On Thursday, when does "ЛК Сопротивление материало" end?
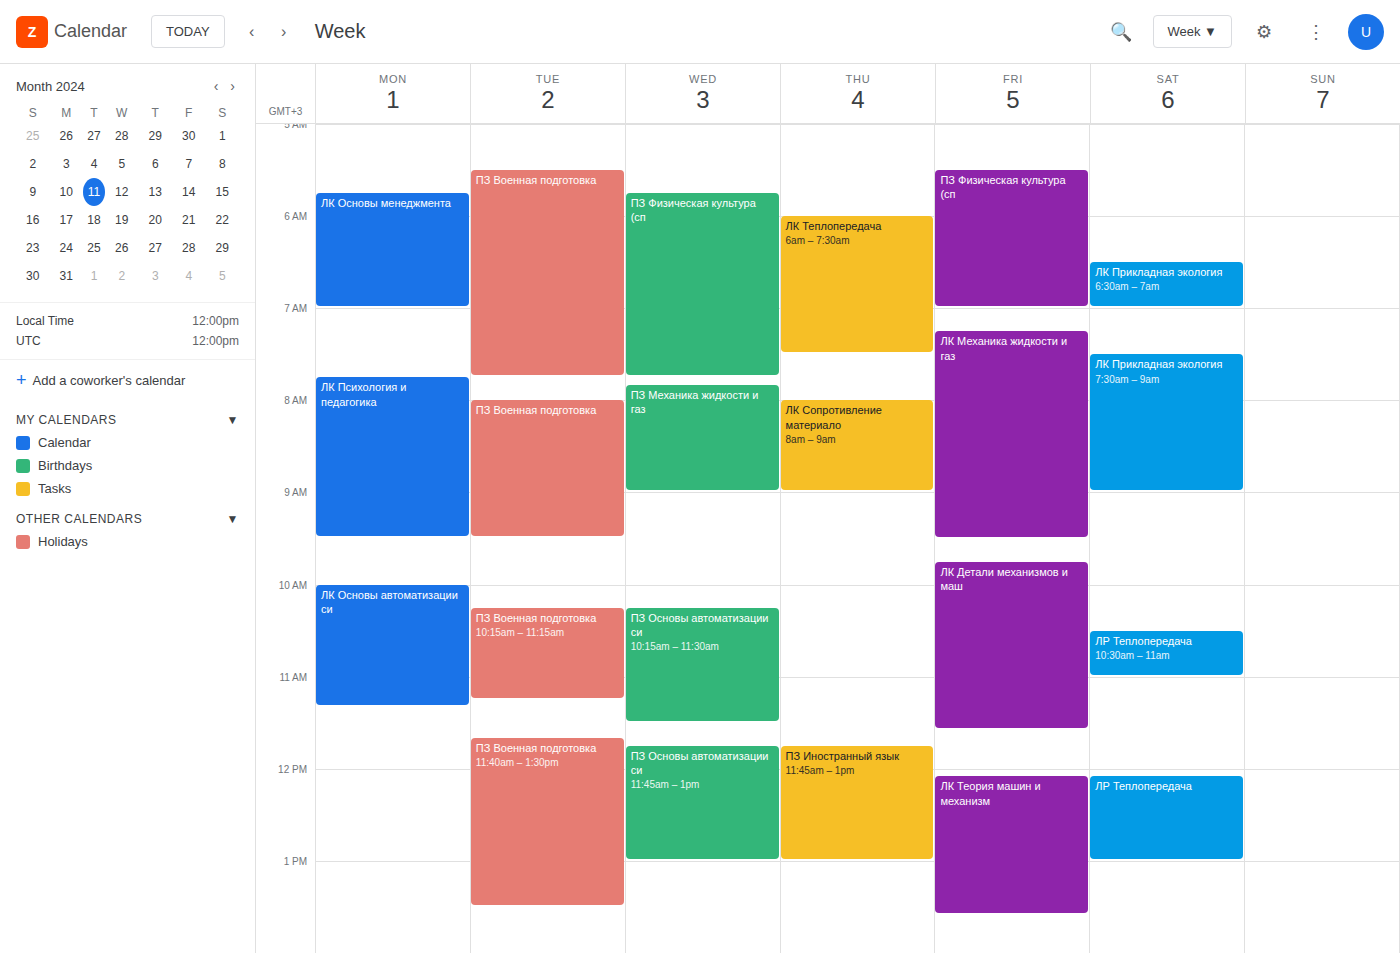
9:00 AM